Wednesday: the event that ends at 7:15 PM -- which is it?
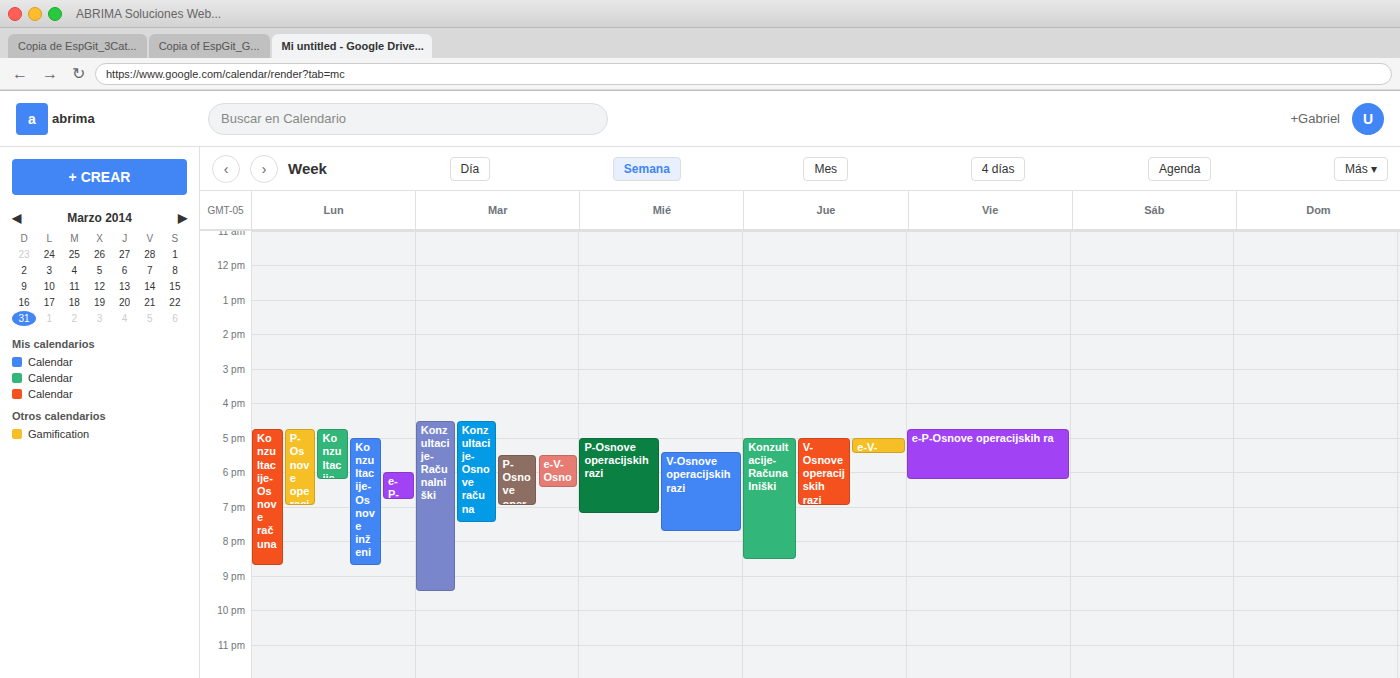
"P-Osnove operacijskih razi"